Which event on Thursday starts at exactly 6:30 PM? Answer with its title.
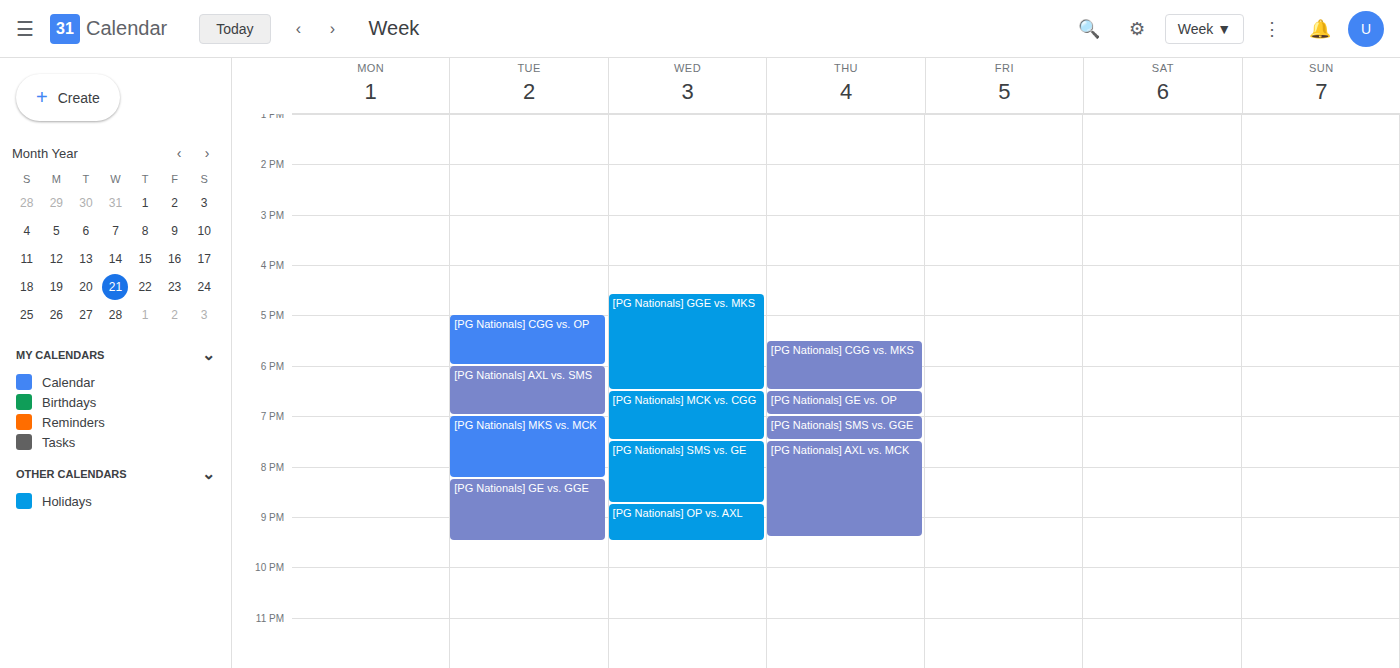
"[PG Nationals] GE vs. OP"